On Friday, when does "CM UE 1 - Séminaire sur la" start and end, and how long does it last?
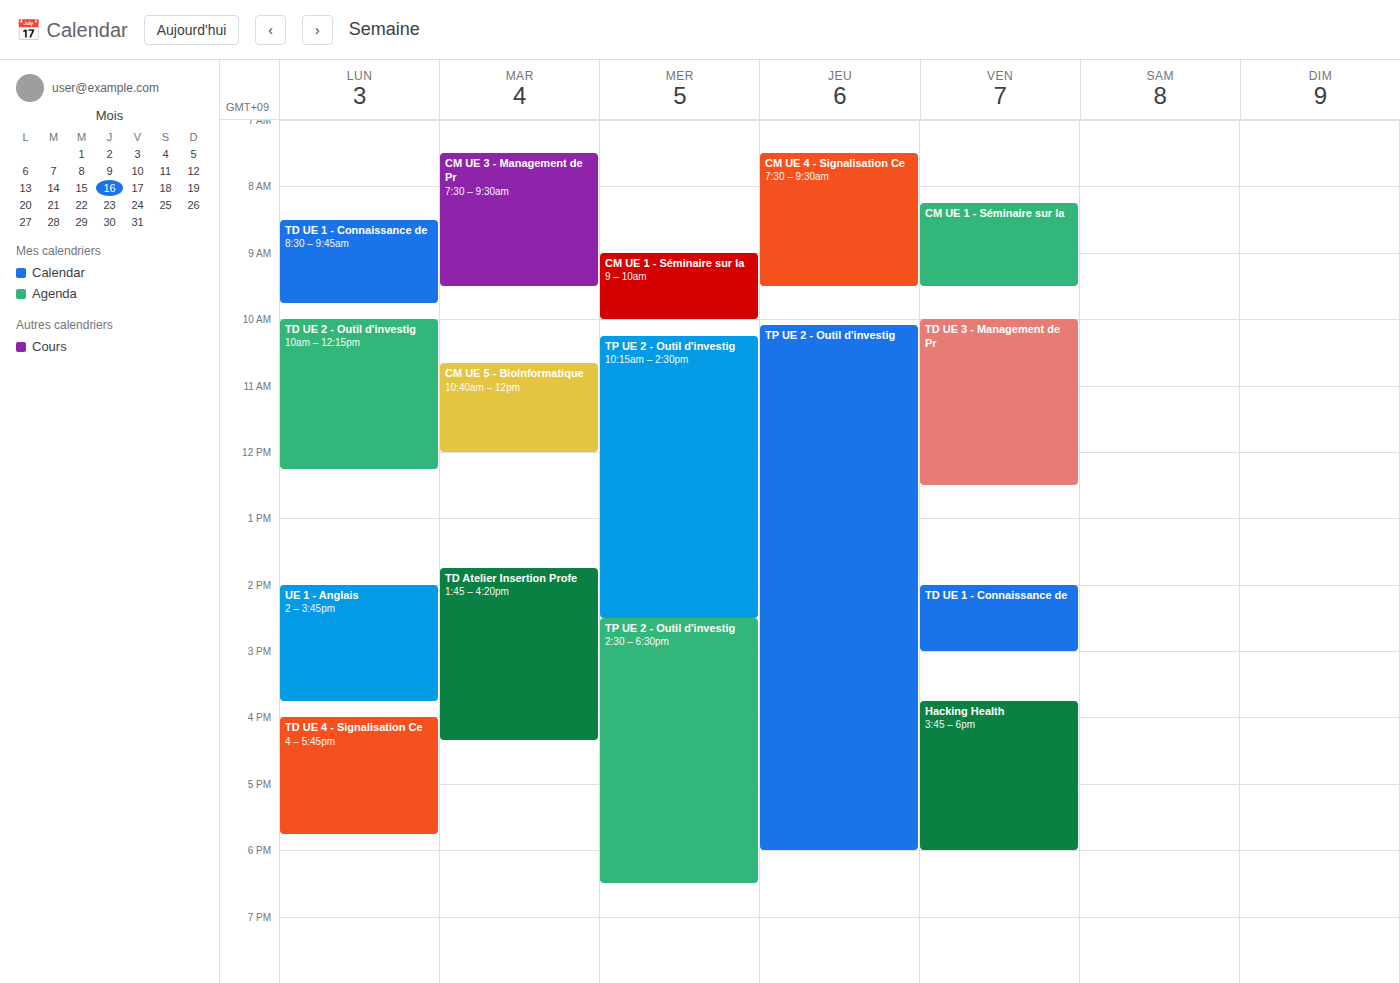
8:15 AM to 9:30 AM, 1 hour 15 minutes